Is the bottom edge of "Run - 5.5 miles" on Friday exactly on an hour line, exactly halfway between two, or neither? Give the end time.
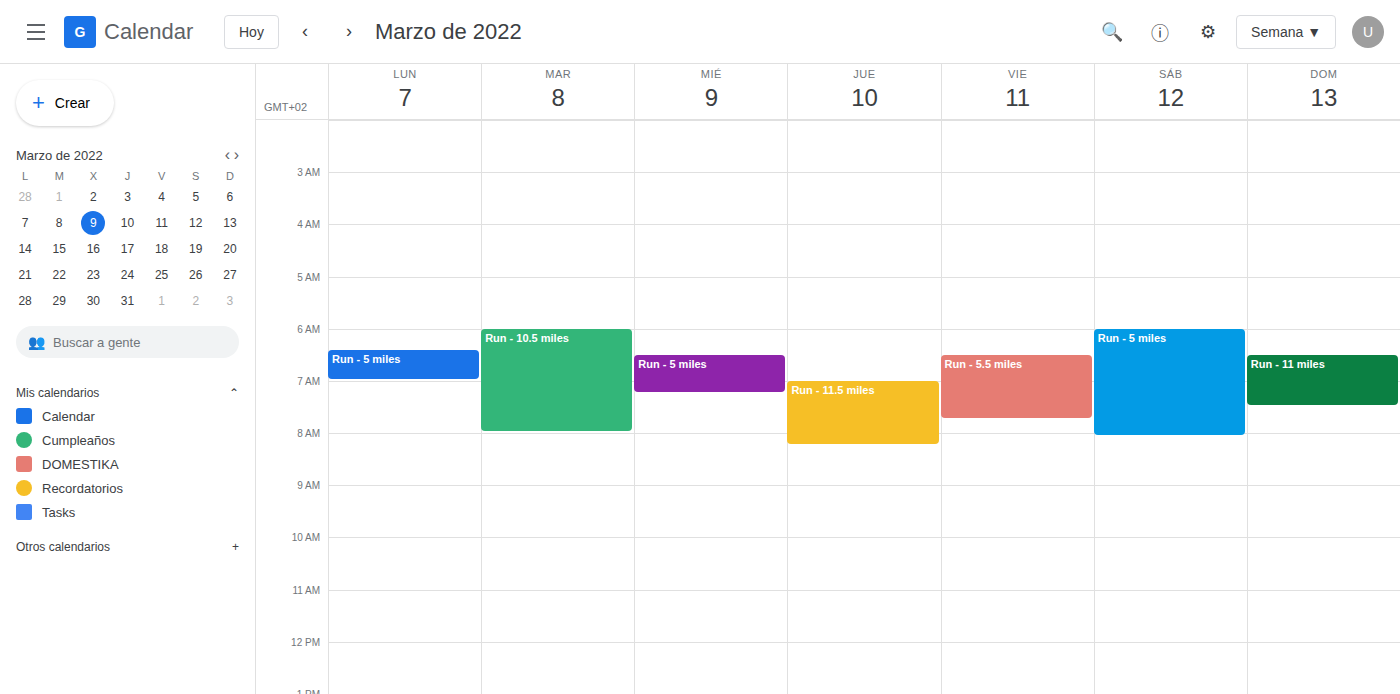
7:45 AM -- neither: three quarters of the way from the 7 AM line to the 8 AM line.